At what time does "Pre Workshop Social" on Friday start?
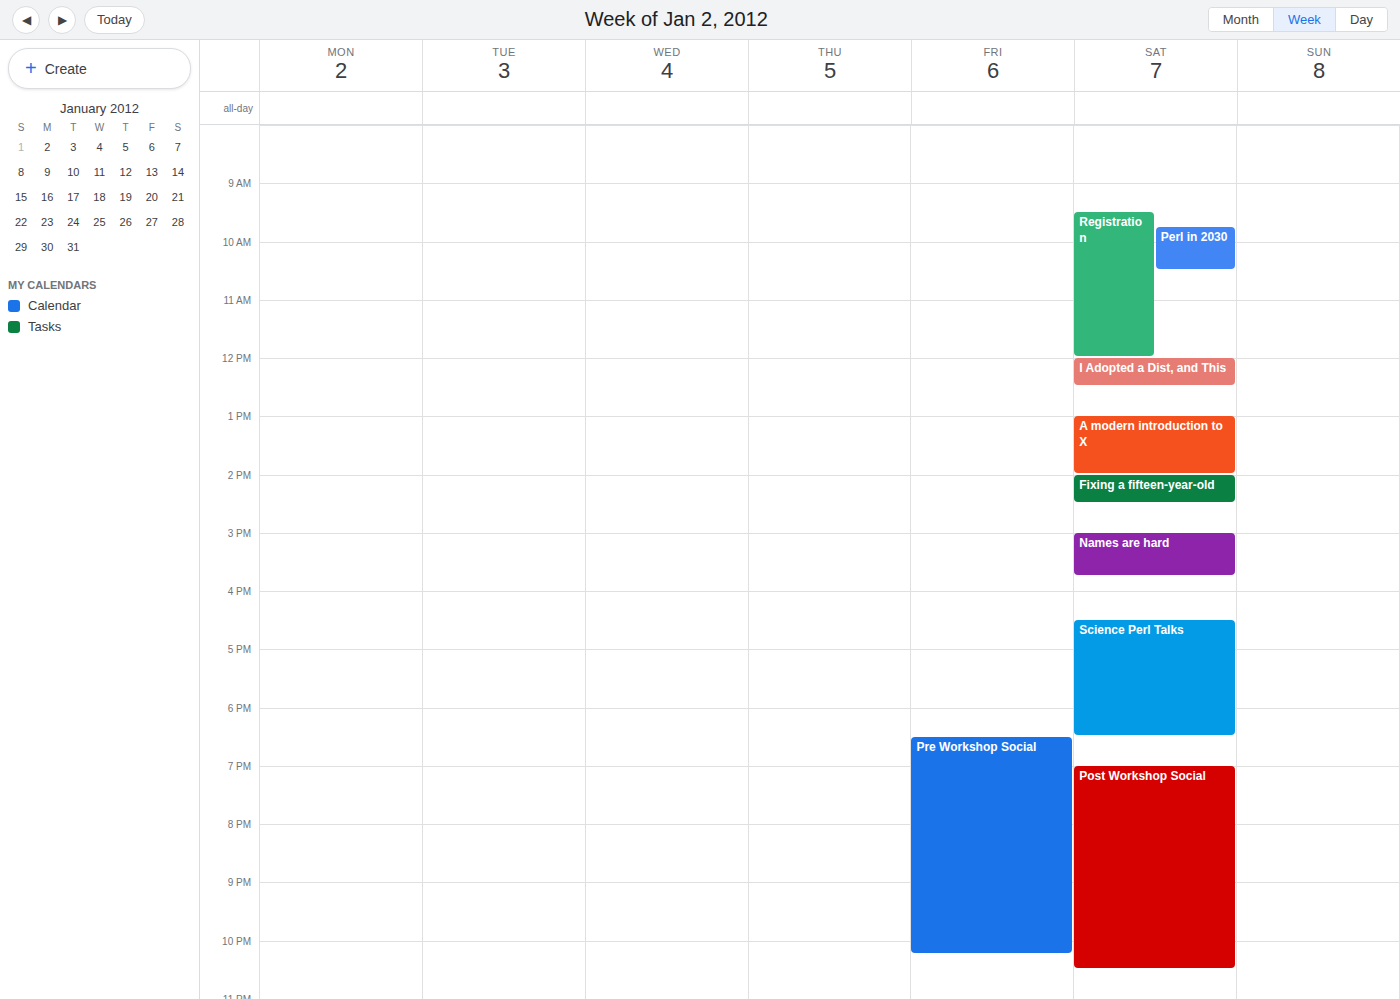
18:30